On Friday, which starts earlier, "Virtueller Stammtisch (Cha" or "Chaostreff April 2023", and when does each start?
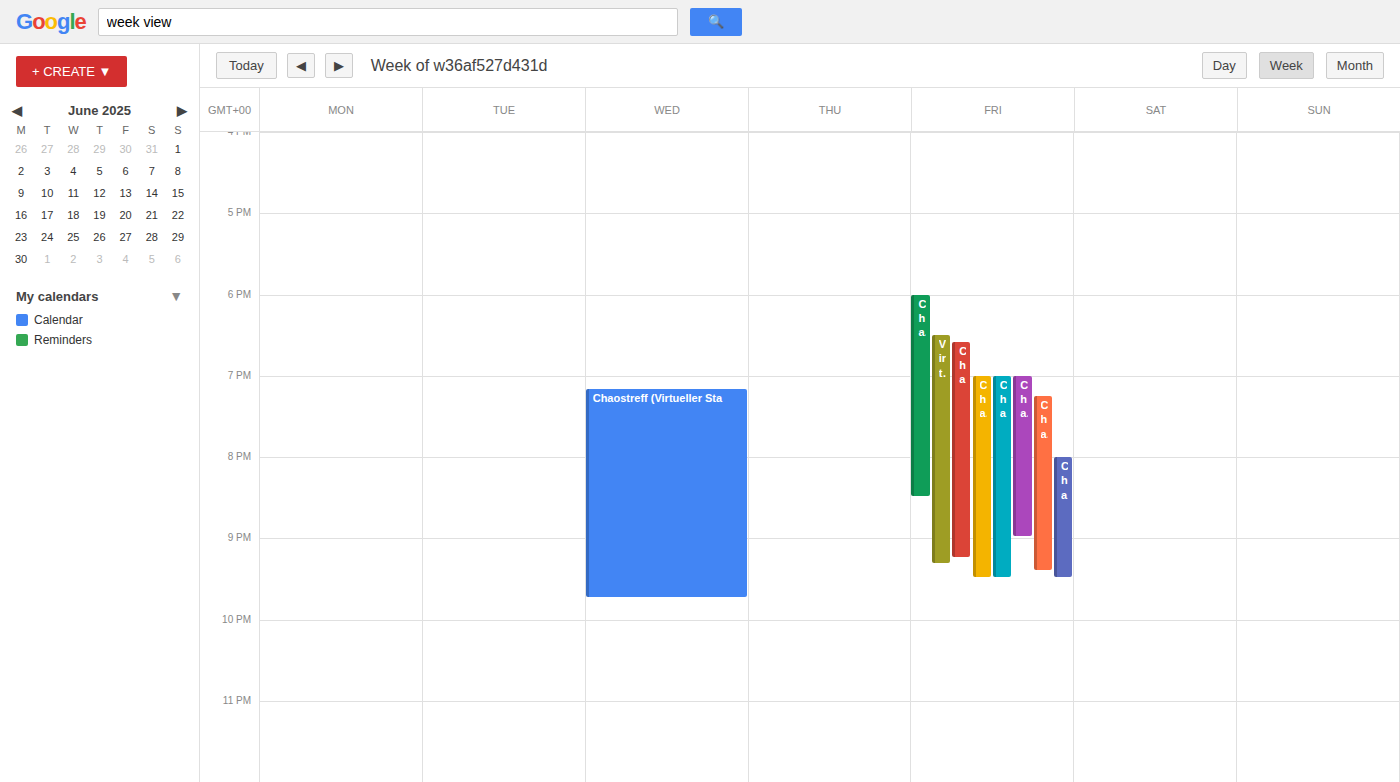
"Virtueller Stammtisch (Cha" 6:30 PM; "Chaostreff April 2023" 6:35 PM.